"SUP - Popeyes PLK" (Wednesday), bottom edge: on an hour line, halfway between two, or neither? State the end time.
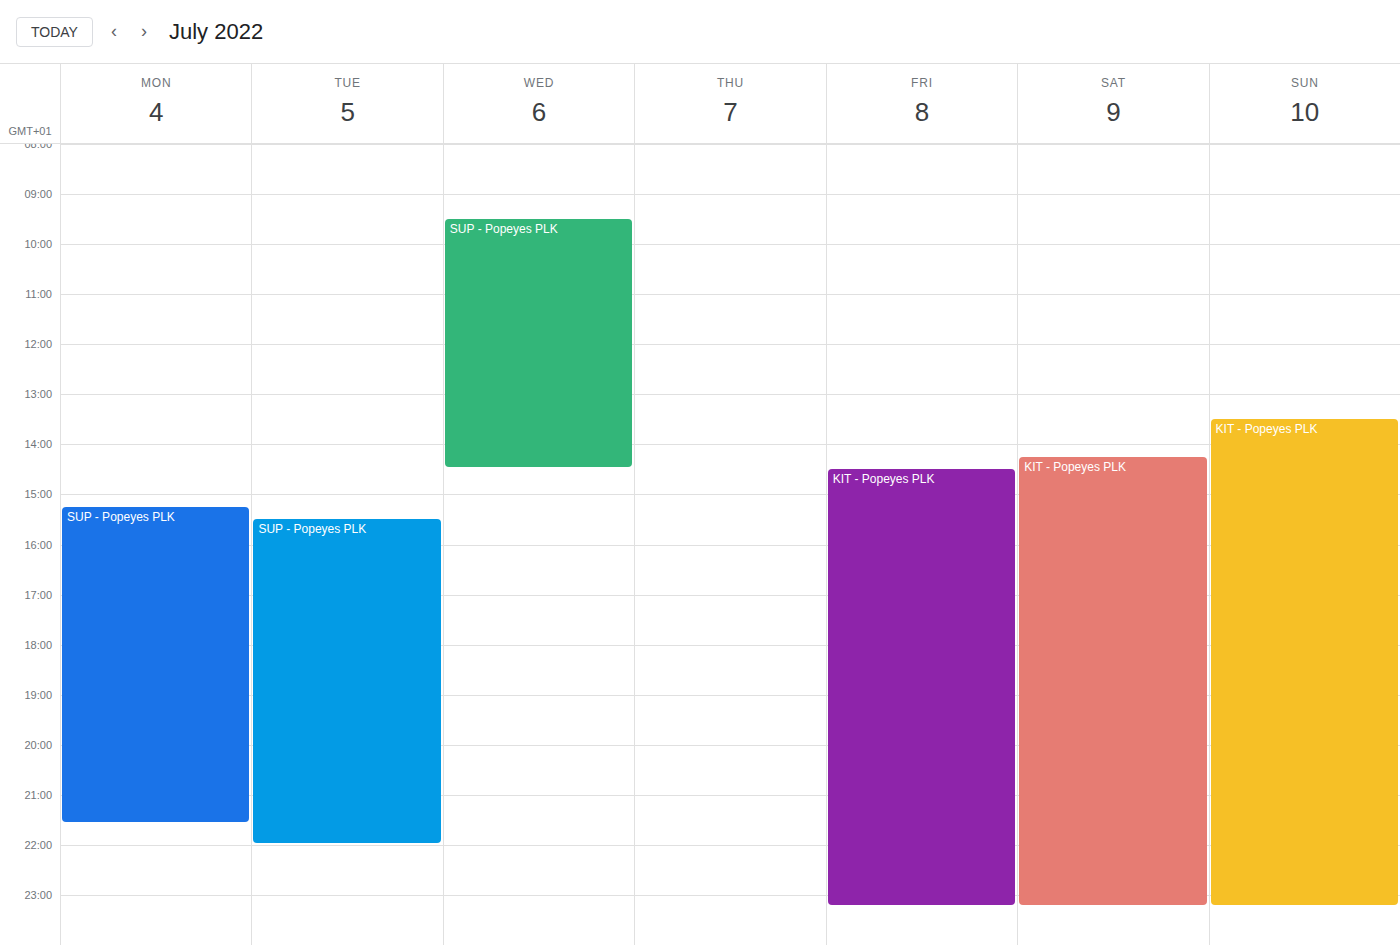
2:30 PM -- halfway between the 2 PM and 3 PM lines.